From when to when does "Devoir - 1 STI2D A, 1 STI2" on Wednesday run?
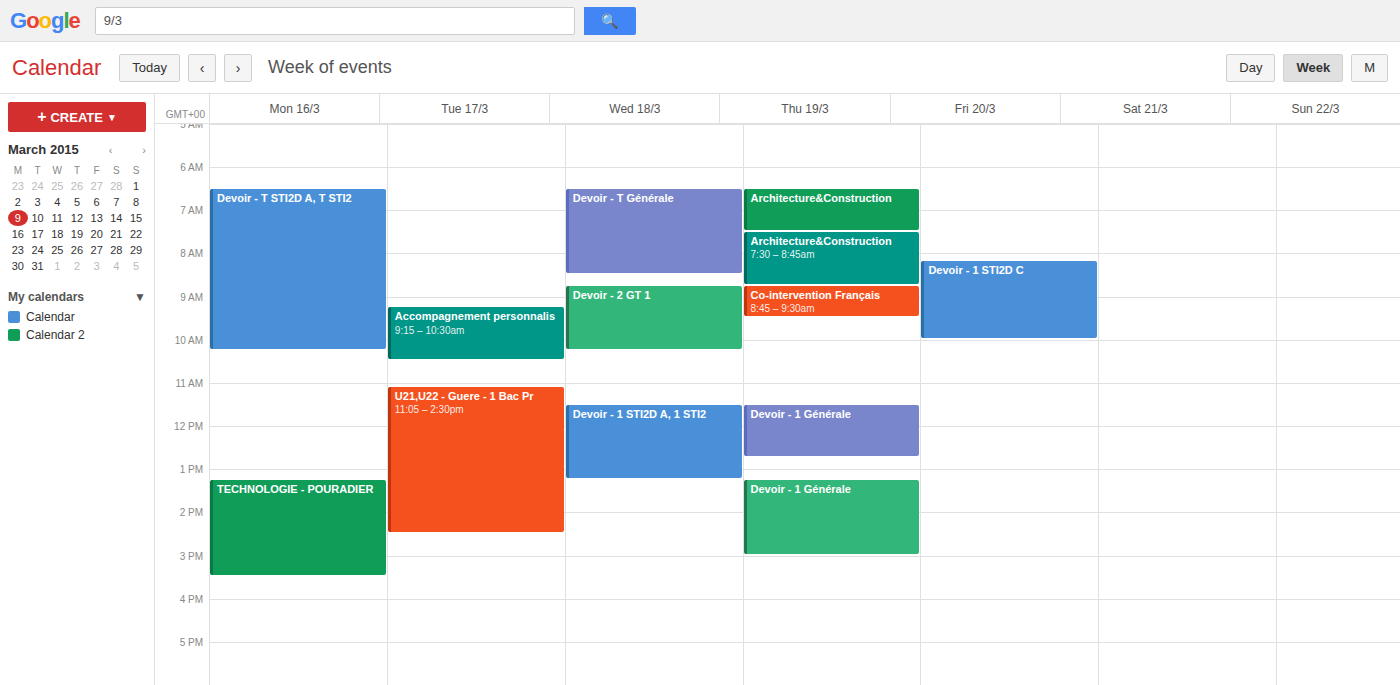
11:30 AM to 1:15 PM